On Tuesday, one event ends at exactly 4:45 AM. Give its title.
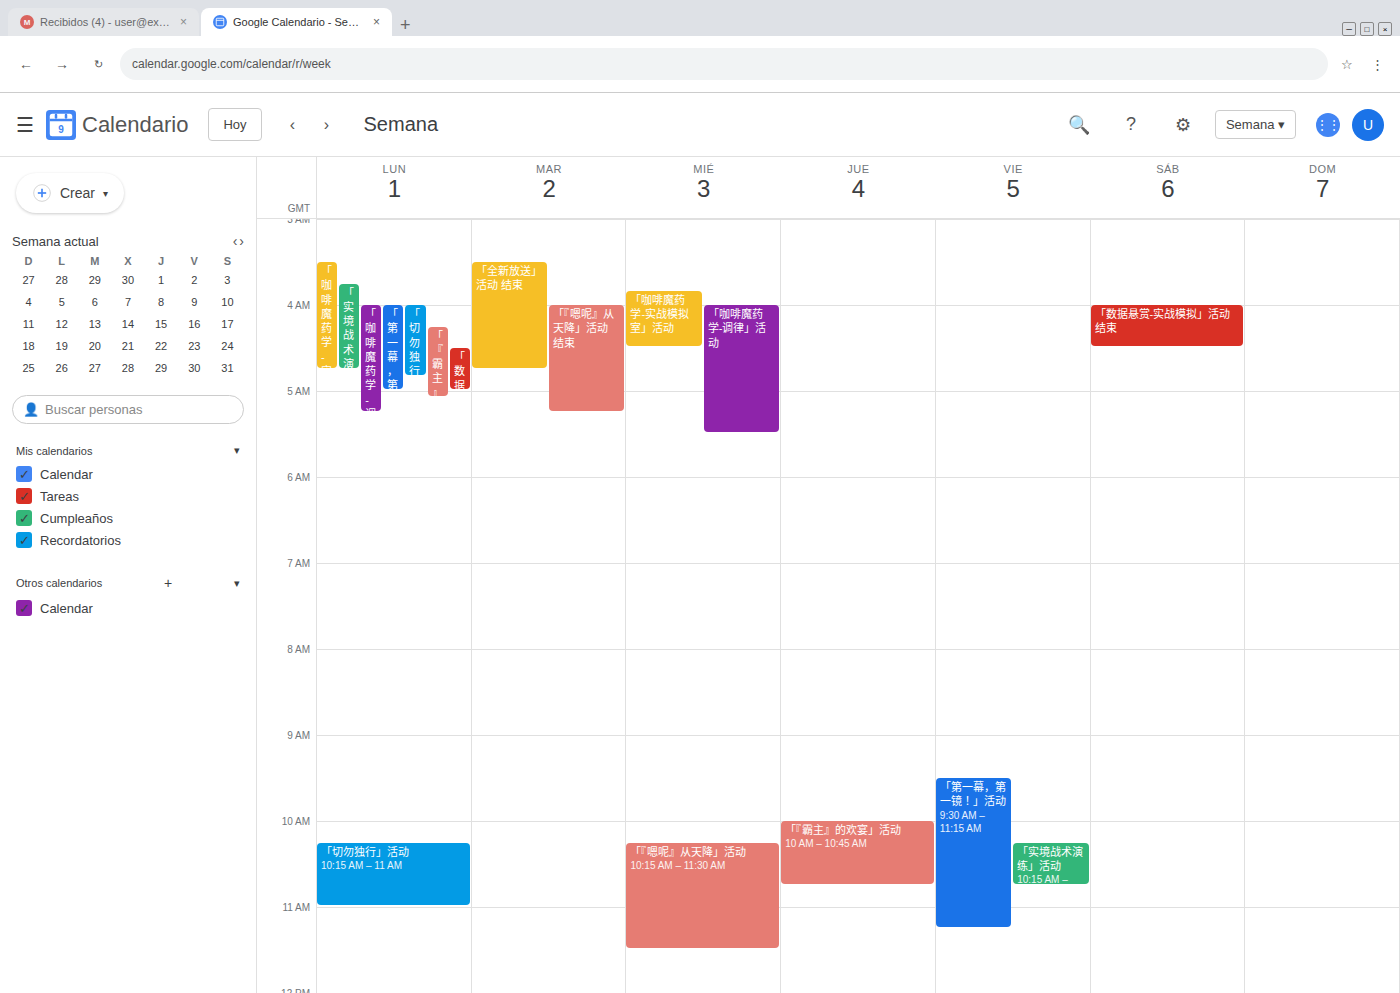
"「全新放送」活动 结束"